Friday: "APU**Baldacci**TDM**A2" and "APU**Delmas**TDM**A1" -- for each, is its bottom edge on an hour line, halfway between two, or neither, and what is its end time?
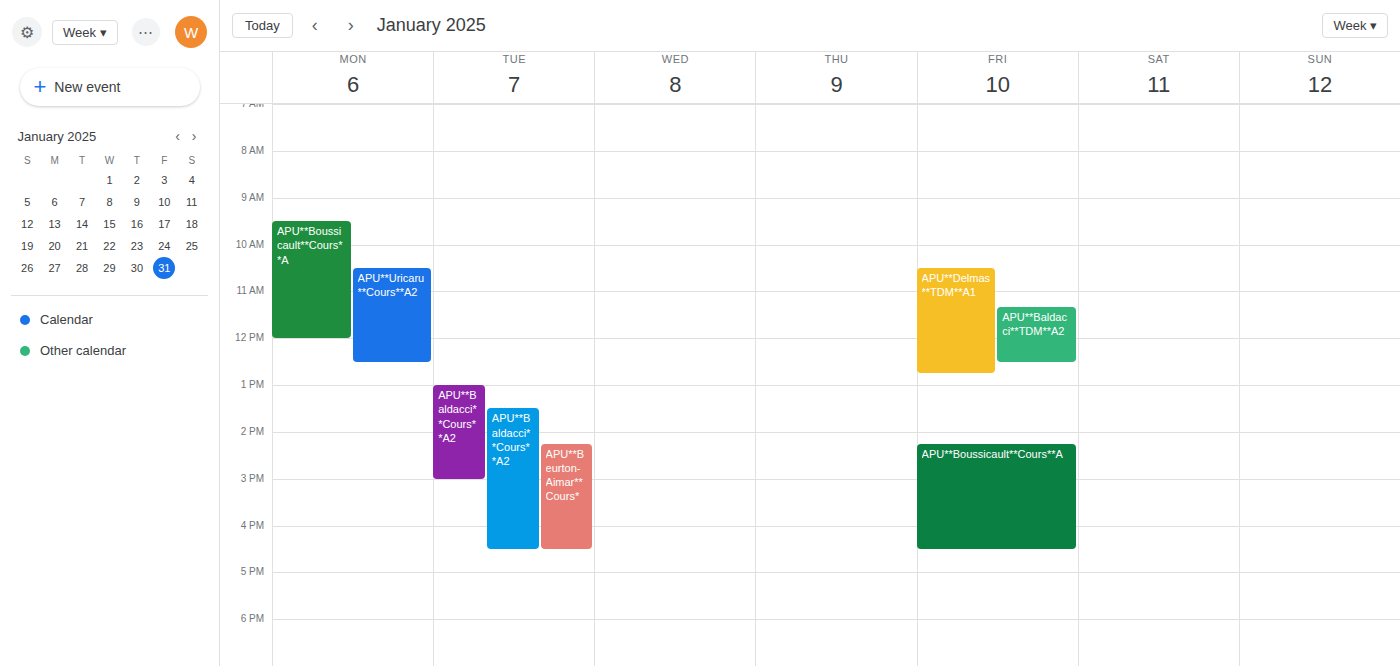
"APU**Baldacci**TDM**A2": 12:30 PM, halfway between the 12 PM and 1 PM lines. "APU**Delmas**TDM**A1": 12:45 PM, neither: three quarters of the way from the 12 PM line to the 1 PM line.